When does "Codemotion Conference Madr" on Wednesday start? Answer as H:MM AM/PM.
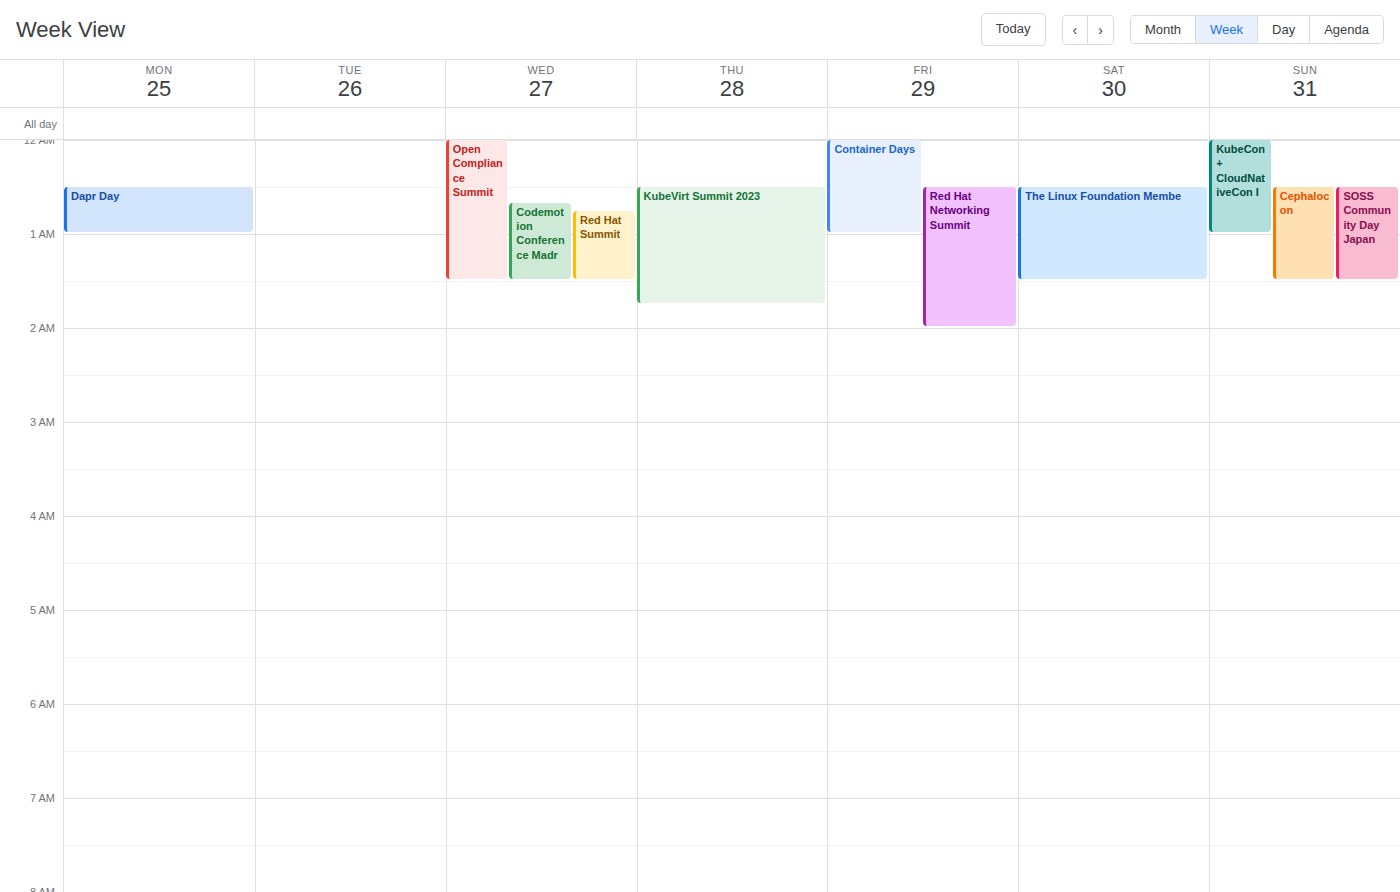
12:40 AM